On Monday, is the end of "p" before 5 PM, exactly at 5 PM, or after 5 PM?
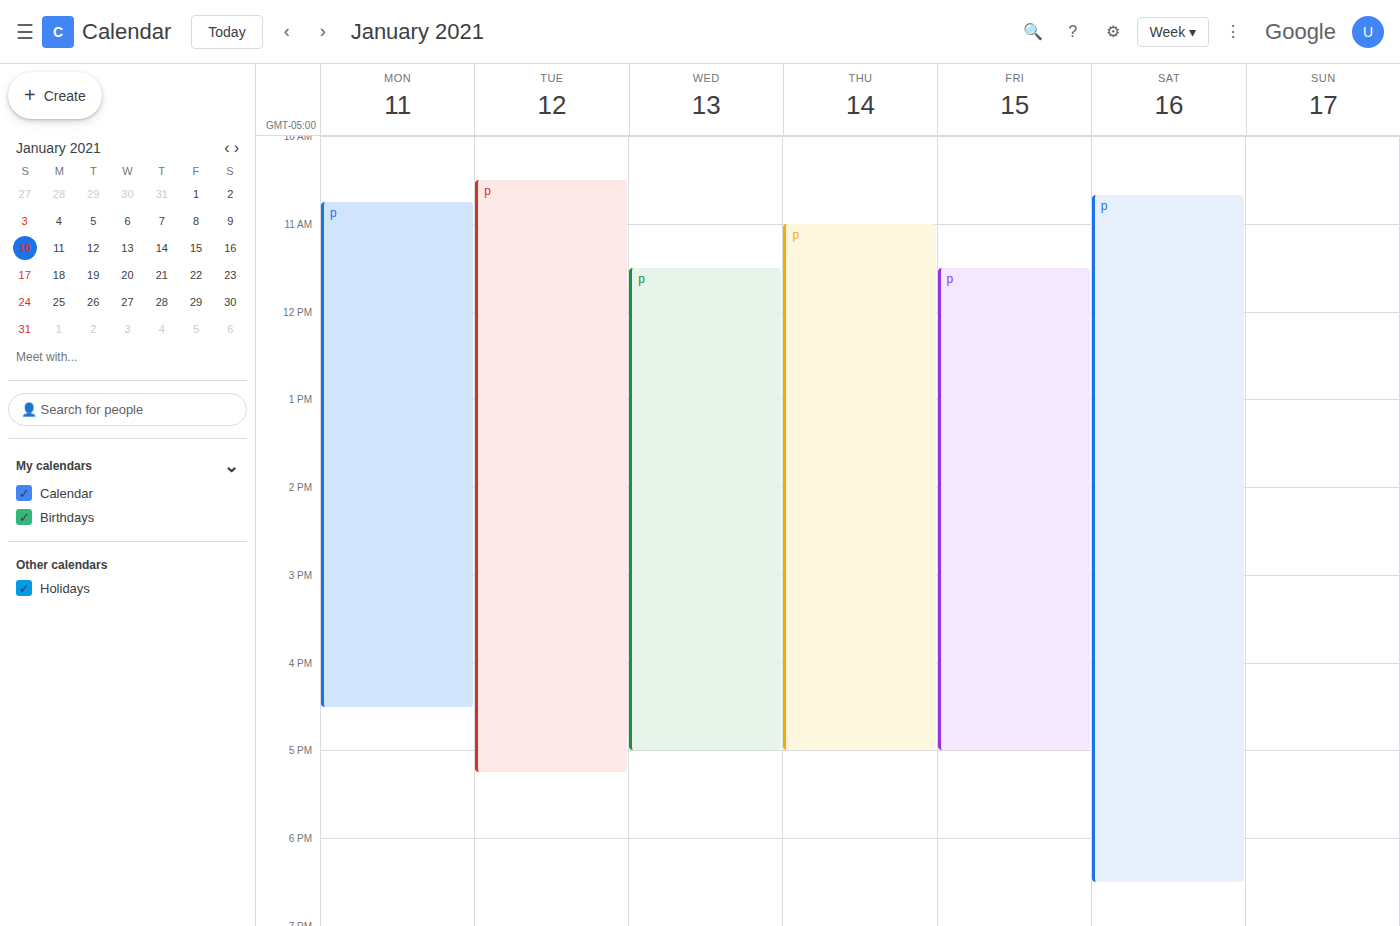
4:30 PM -- before 5 PM, 30 minutes above the 5 PM line.